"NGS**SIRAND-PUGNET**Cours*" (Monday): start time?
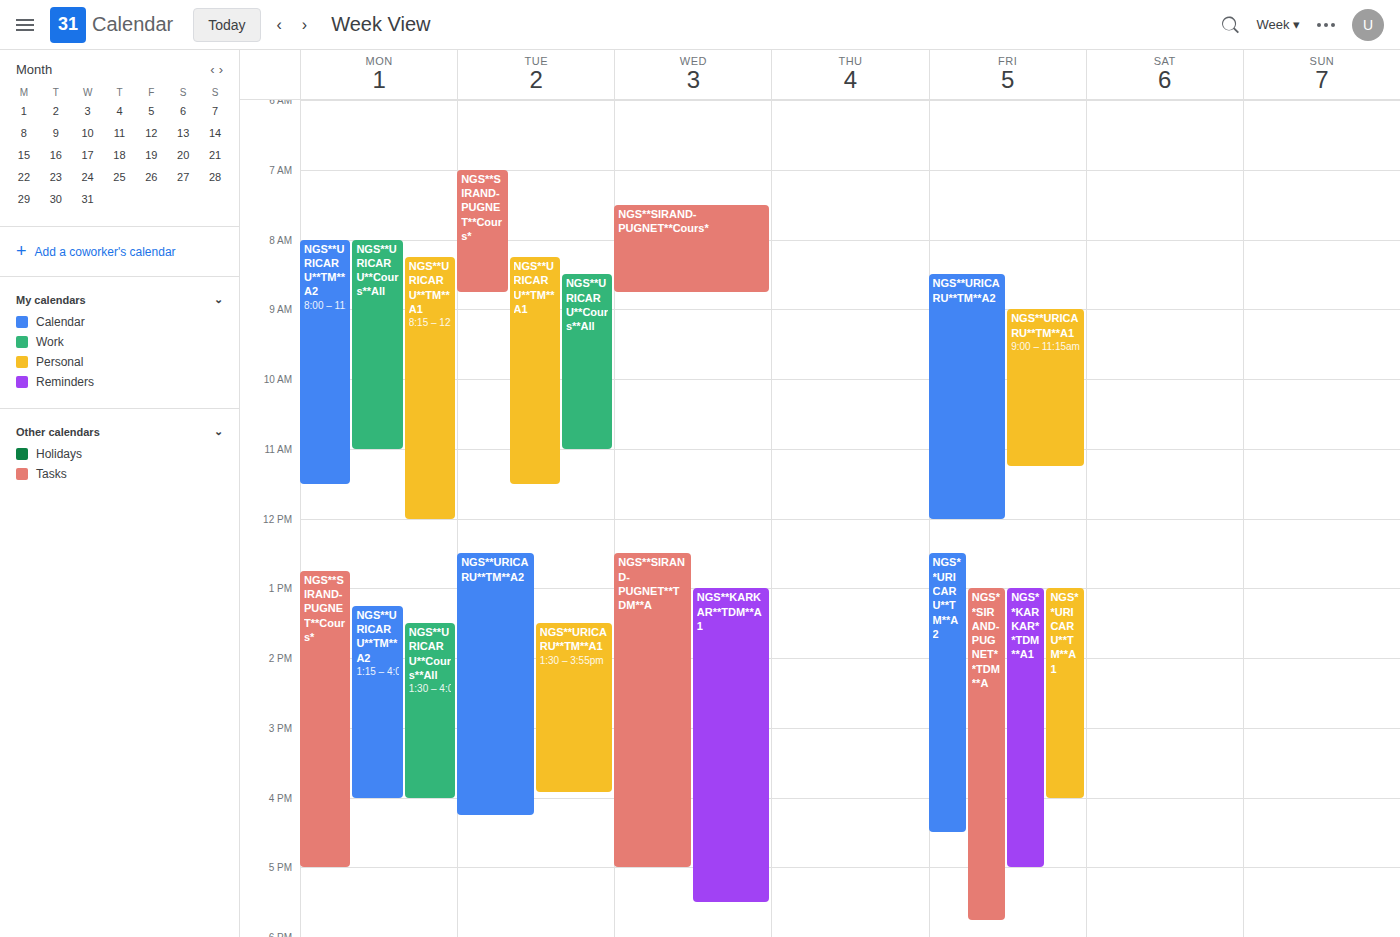
12:45 PM